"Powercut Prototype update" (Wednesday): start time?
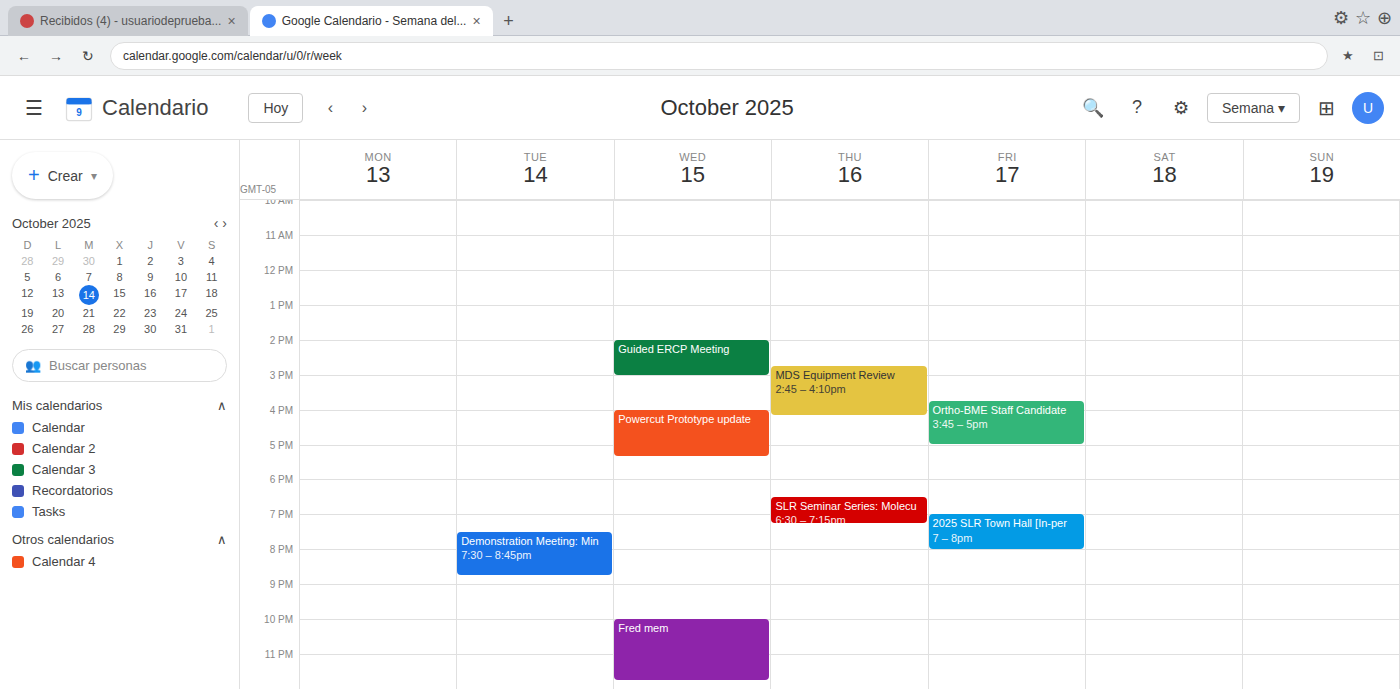
4:00 PM